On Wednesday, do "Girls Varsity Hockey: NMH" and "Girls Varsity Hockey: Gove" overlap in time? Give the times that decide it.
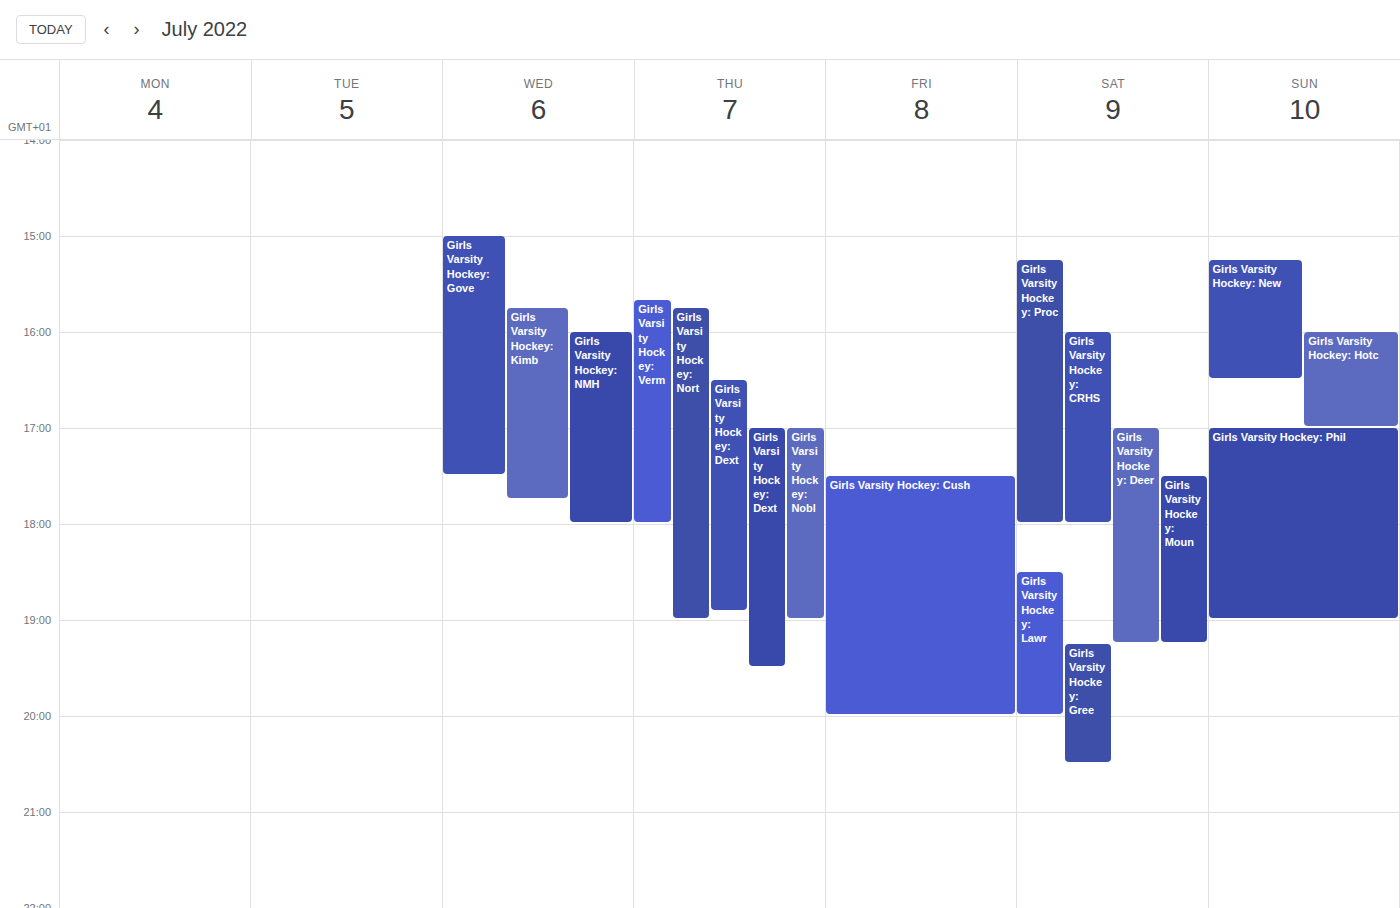
"Girls Varsity Hockey: NMH" starts at 4:00 PM, before "Girls Varsity Hockey: Gove" ends at 5:30 PM -- they overlap.